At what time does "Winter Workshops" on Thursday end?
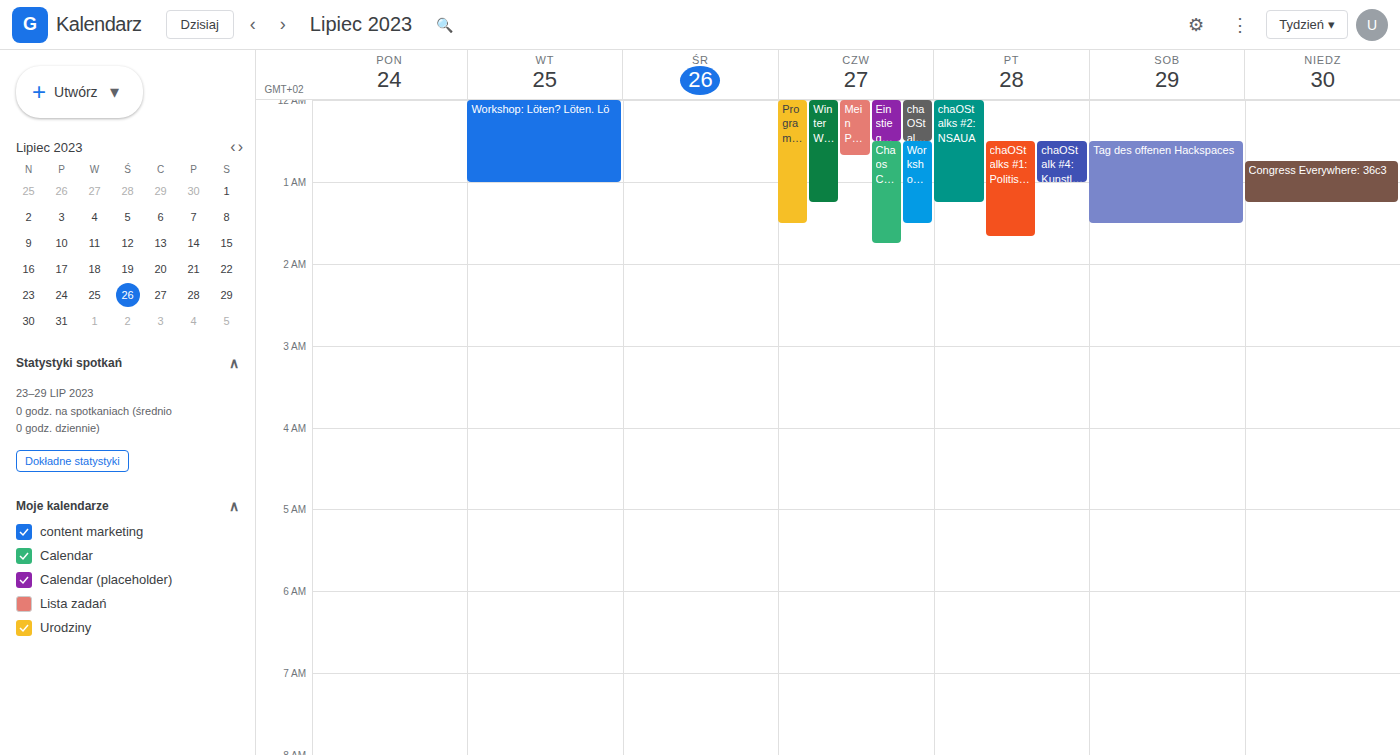
1:15 AM